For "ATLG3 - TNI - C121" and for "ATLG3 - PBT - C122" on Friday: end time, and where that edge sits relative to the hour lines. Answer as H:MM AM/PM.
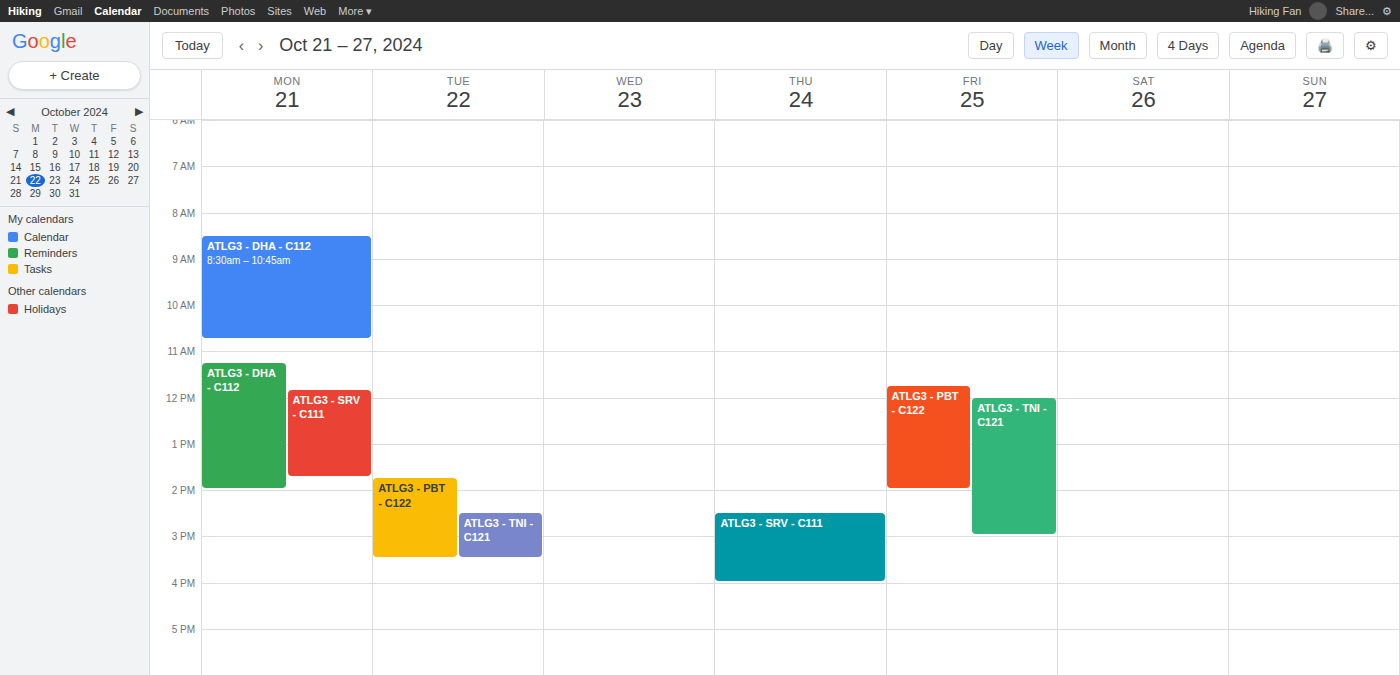
"ATLG3 - TNI - C121": 3:00 PM, exactly on the 3 PM line. "ATLG3 - PBT - C122": 2:00 PM, exactly on the 2 PM line.